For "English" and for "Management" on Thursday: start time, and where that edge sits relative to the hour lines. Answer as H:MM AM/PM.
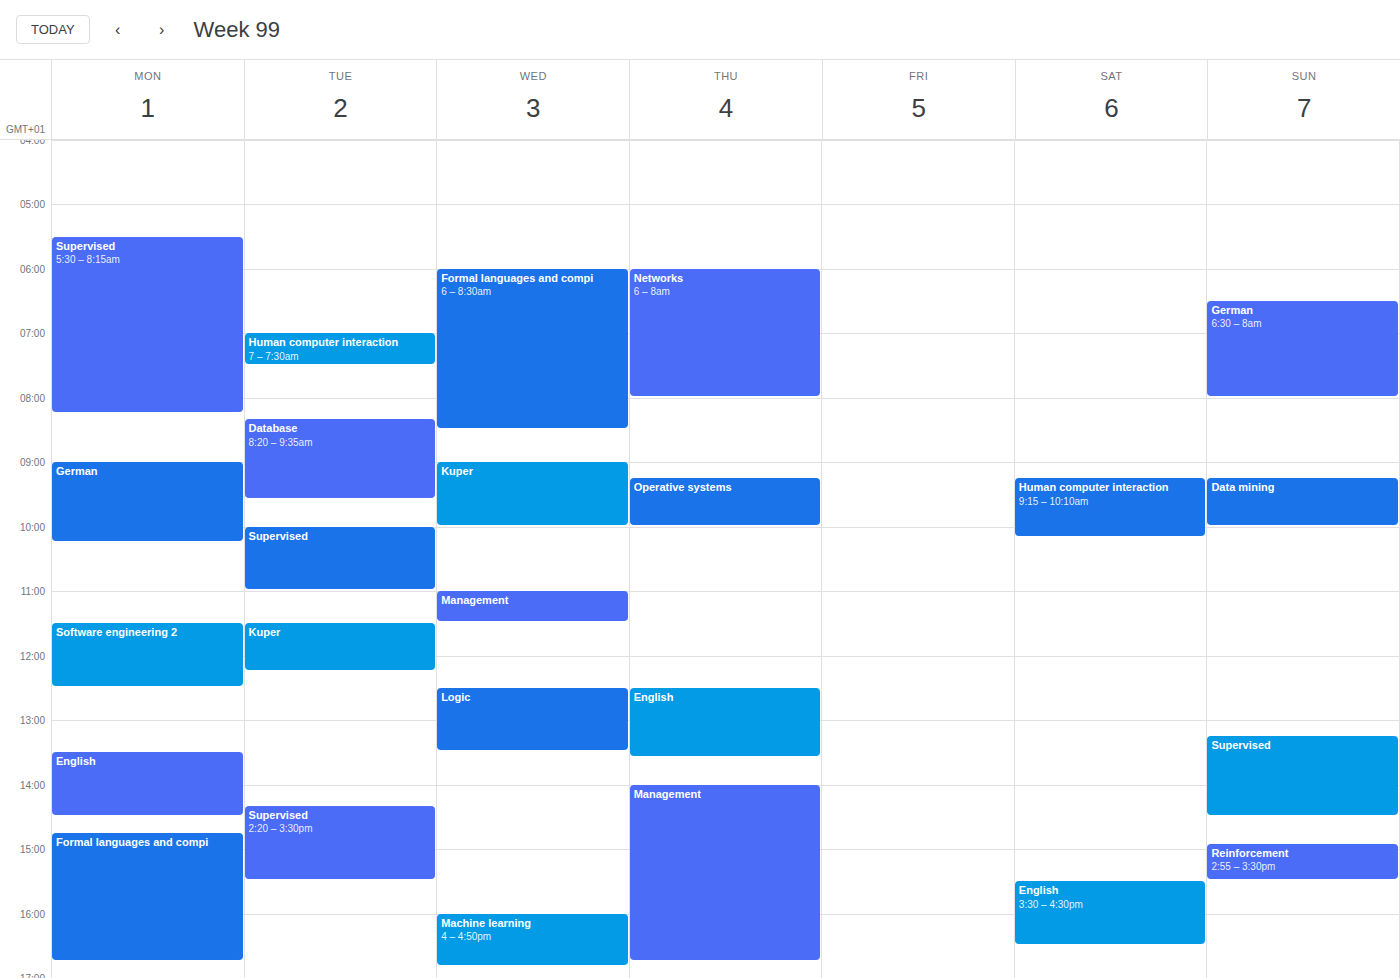
"English": 12:30 PM, halfway between the 12 PM and 1 PM lines. "Management": 2:00 PM, exactly on the 2 PM line.